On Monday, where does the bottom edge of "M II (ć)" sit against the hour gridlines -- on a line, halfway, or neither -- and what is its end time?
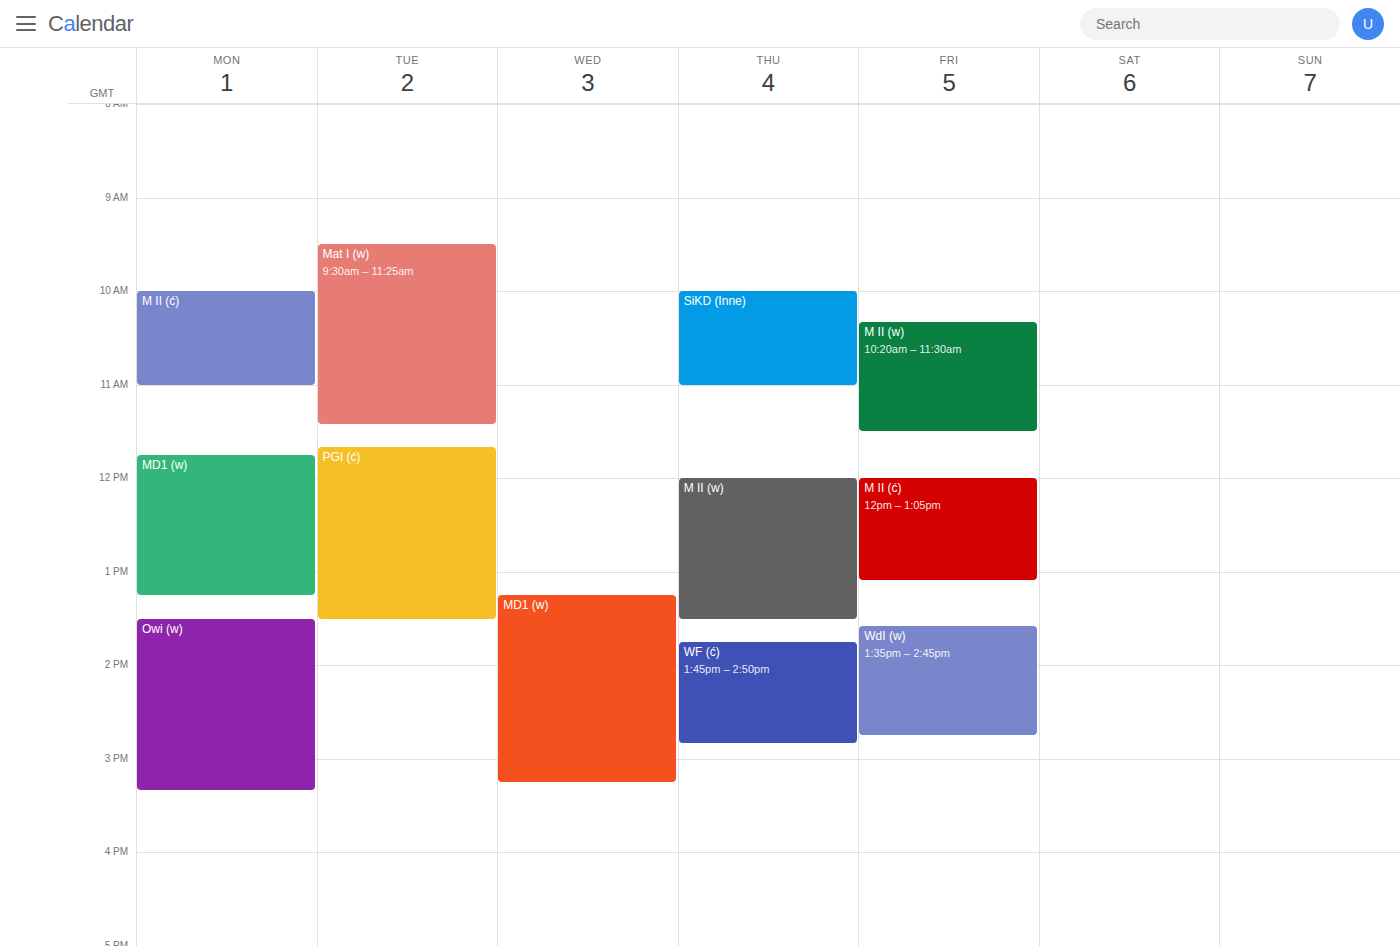
11:00 AM -- exactly on the 11 AM line.